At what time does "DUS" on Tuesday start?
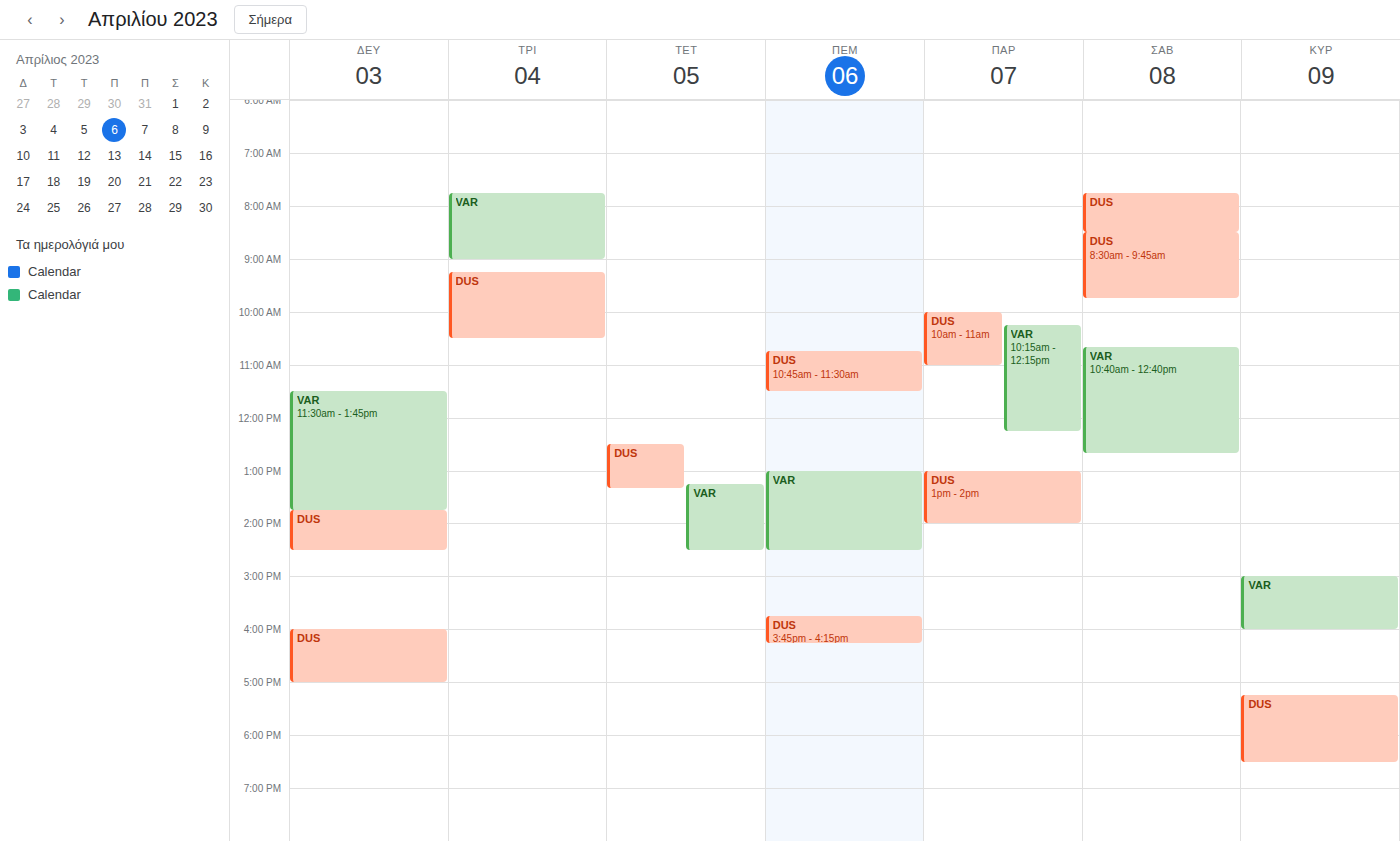
09:15